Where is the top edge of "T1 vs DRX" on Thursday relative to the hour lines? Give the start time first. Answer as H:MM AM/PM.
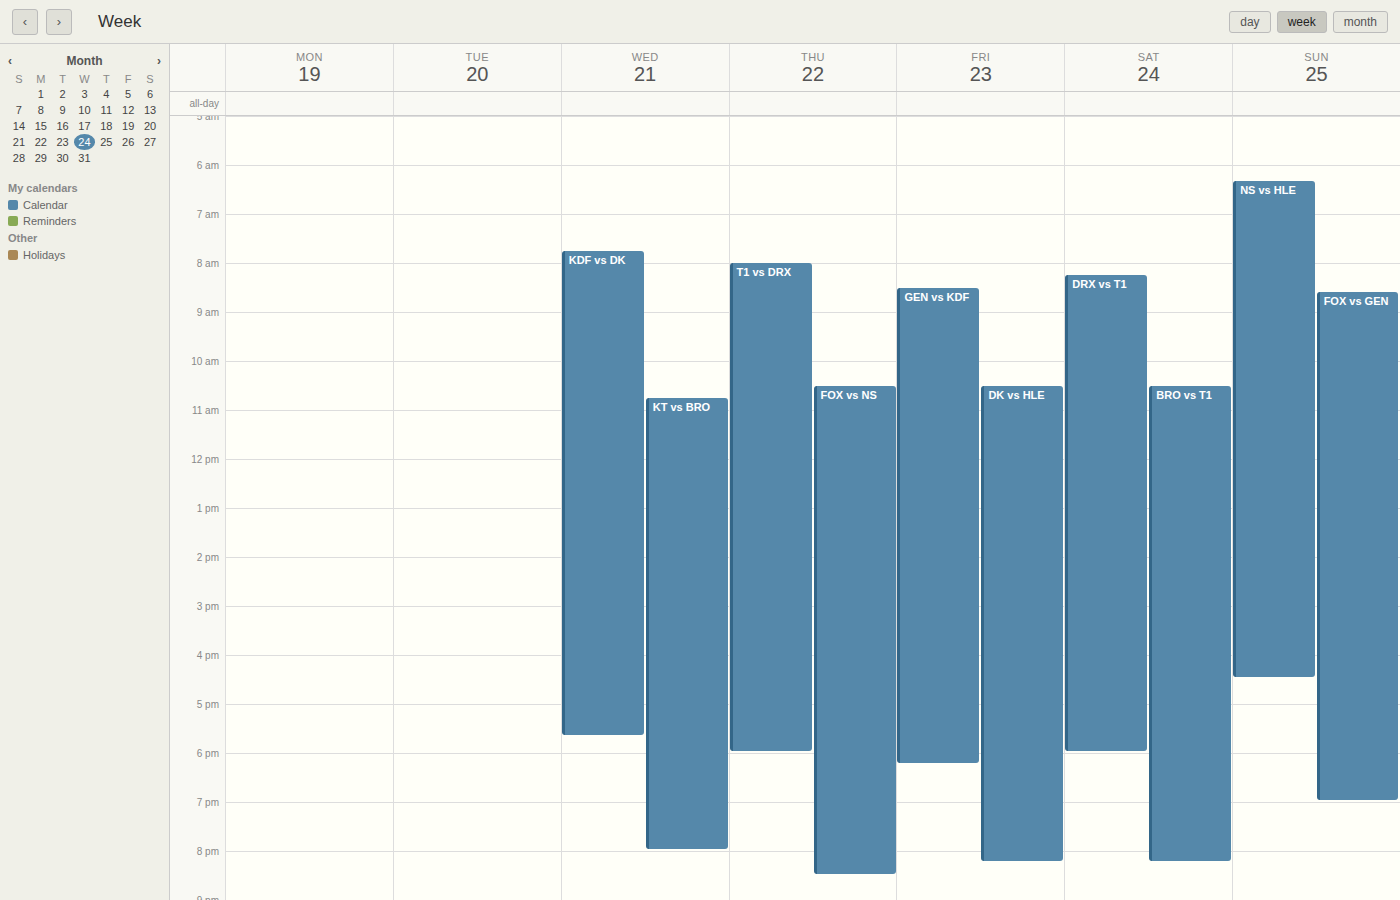
8:00 AM -- exactly on the 8 AM line.